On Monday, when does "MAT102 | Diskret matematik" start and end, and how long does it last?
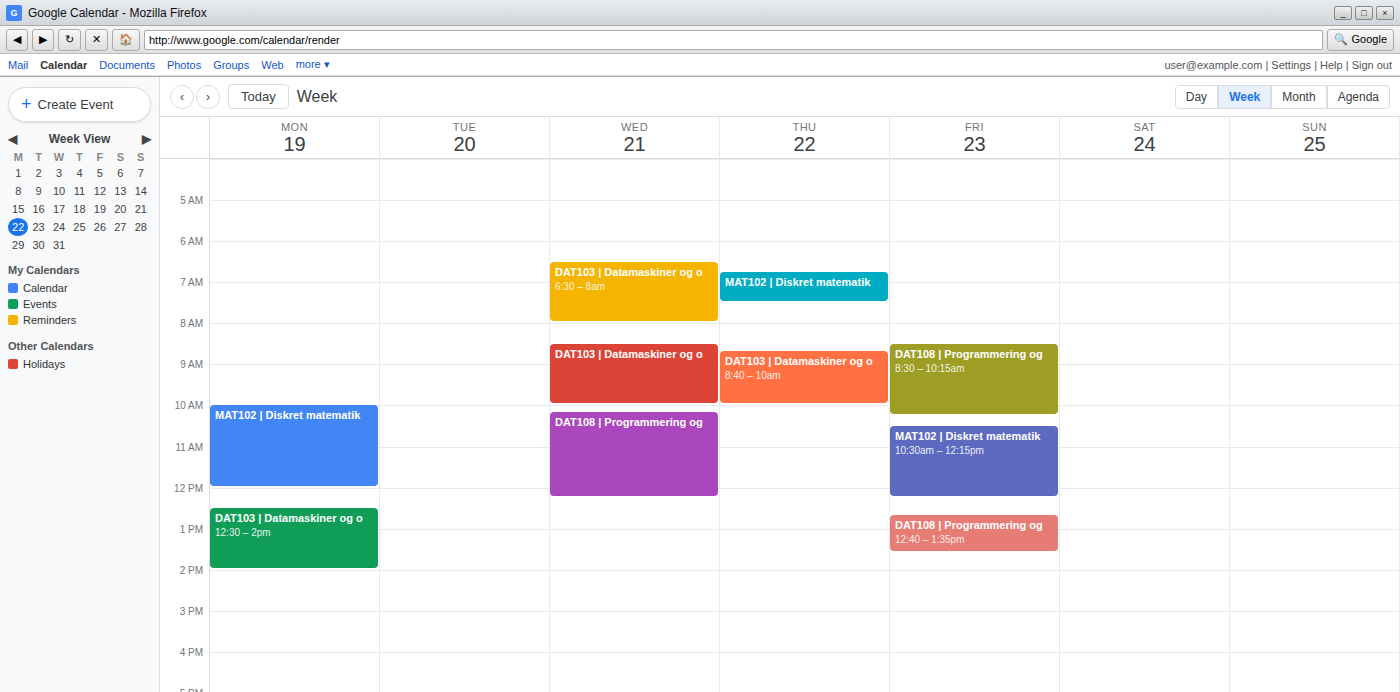
10:00 AM to 12:00 PM, 2 hours